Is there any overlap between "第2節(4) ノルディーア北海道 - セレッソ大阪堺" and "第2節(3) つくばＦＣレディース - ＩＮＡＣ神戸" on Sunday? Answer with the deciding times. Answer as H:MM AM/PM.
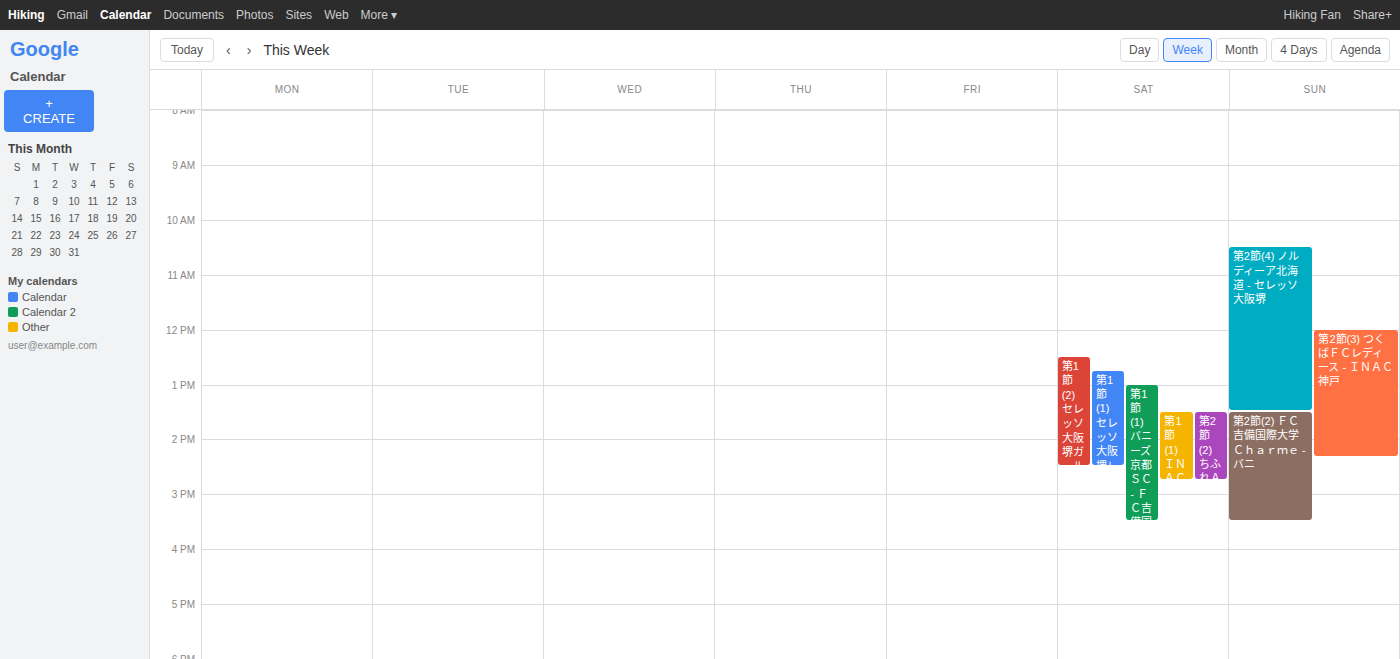
"第2節(3) つくばＦＣレディース - ＩＮＡＣ神戸" starts at 12:00 PM, before "第2節(4) ノルディーア北海道 - セレッソ大阪堺" ends at 1:30 PM -- they overlap.